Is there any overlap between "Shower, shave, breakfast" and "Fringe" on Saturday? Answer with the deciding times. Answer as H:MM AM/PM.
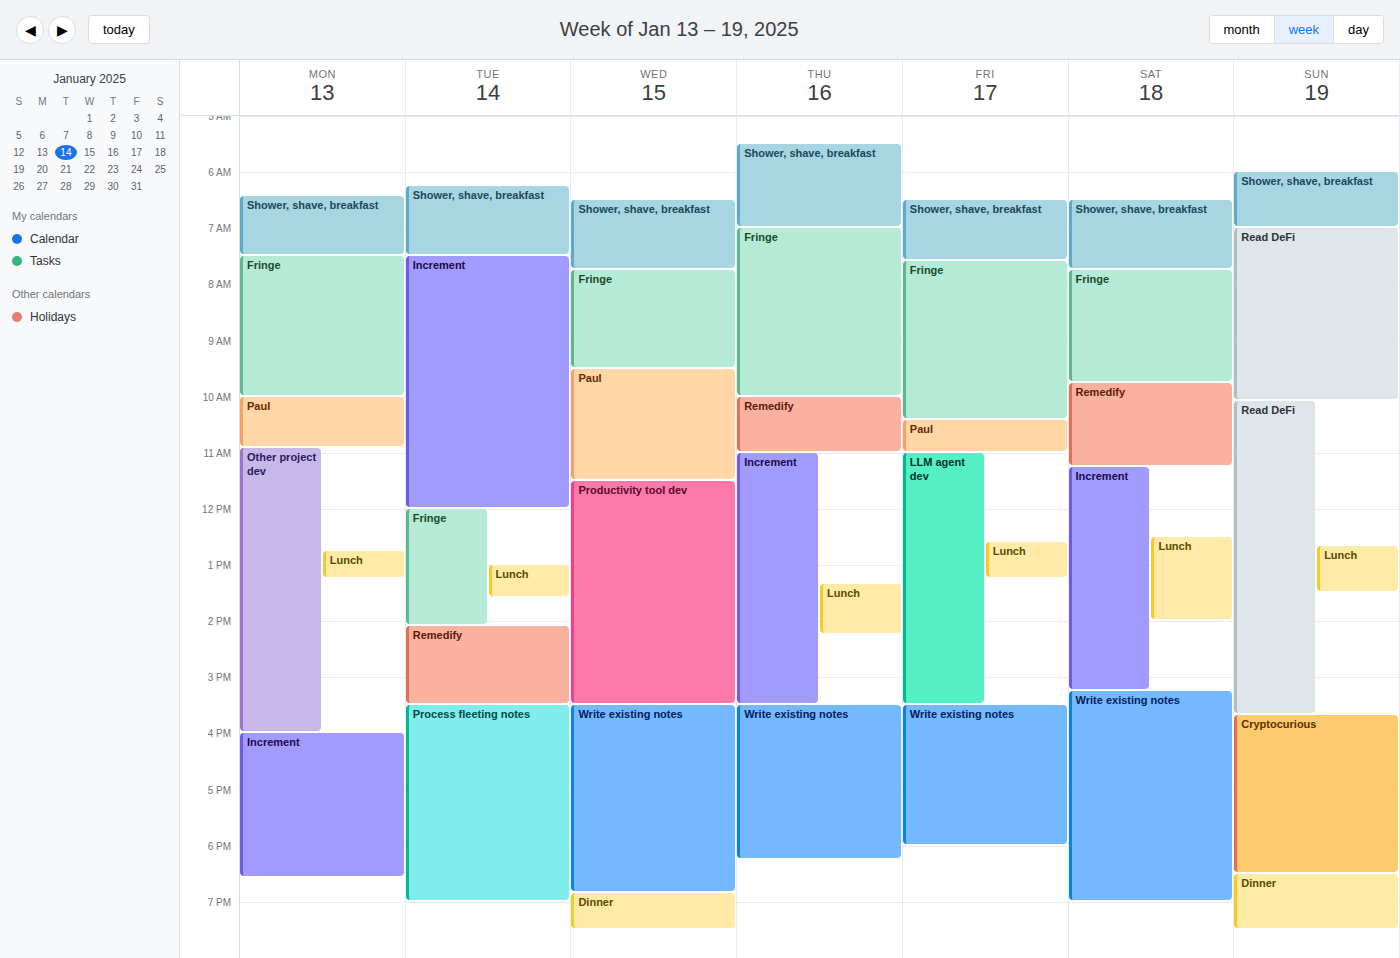
"Shower, shave, breakfast" ends at 7:45 AM, exactly when "Fringe" starts -- they touch but do not overlap.